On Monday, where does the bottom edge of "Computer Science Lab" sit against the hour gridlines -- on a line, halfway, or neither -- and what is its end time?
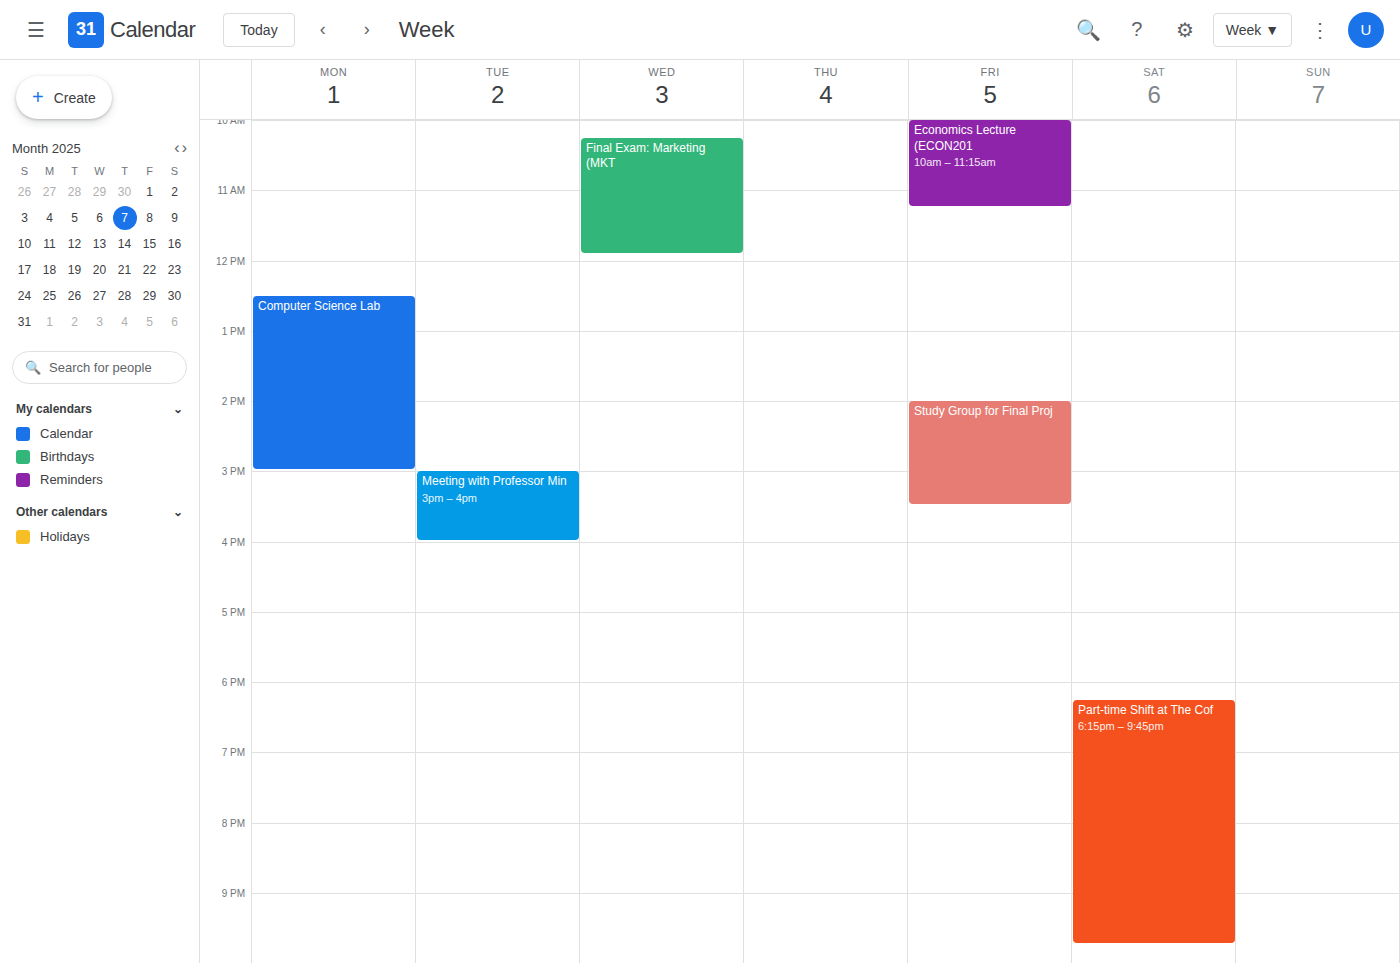
15:00 -- exactly on the 15:00 line.